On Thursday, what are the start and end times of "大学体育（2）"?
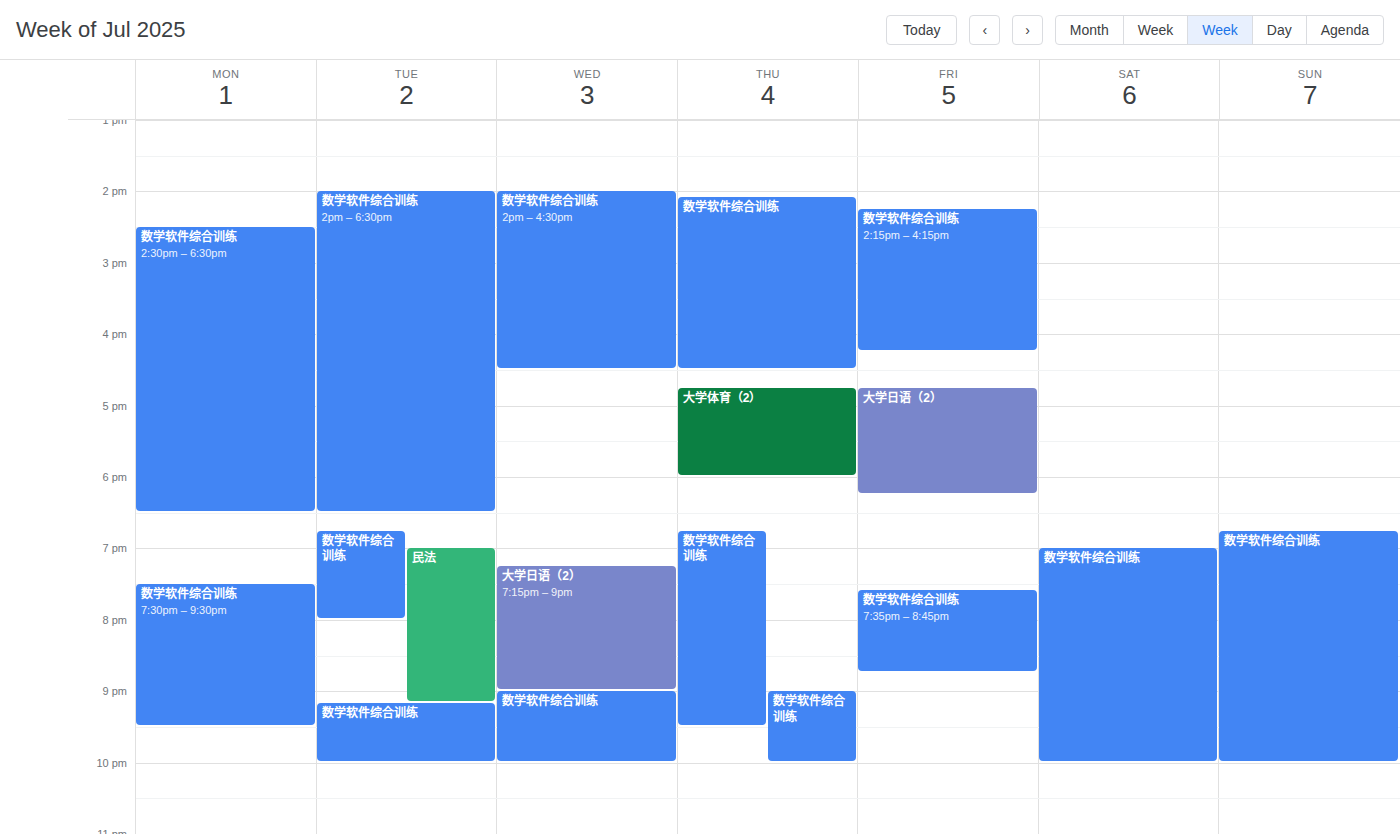
4:45 PM to 6:00 PM